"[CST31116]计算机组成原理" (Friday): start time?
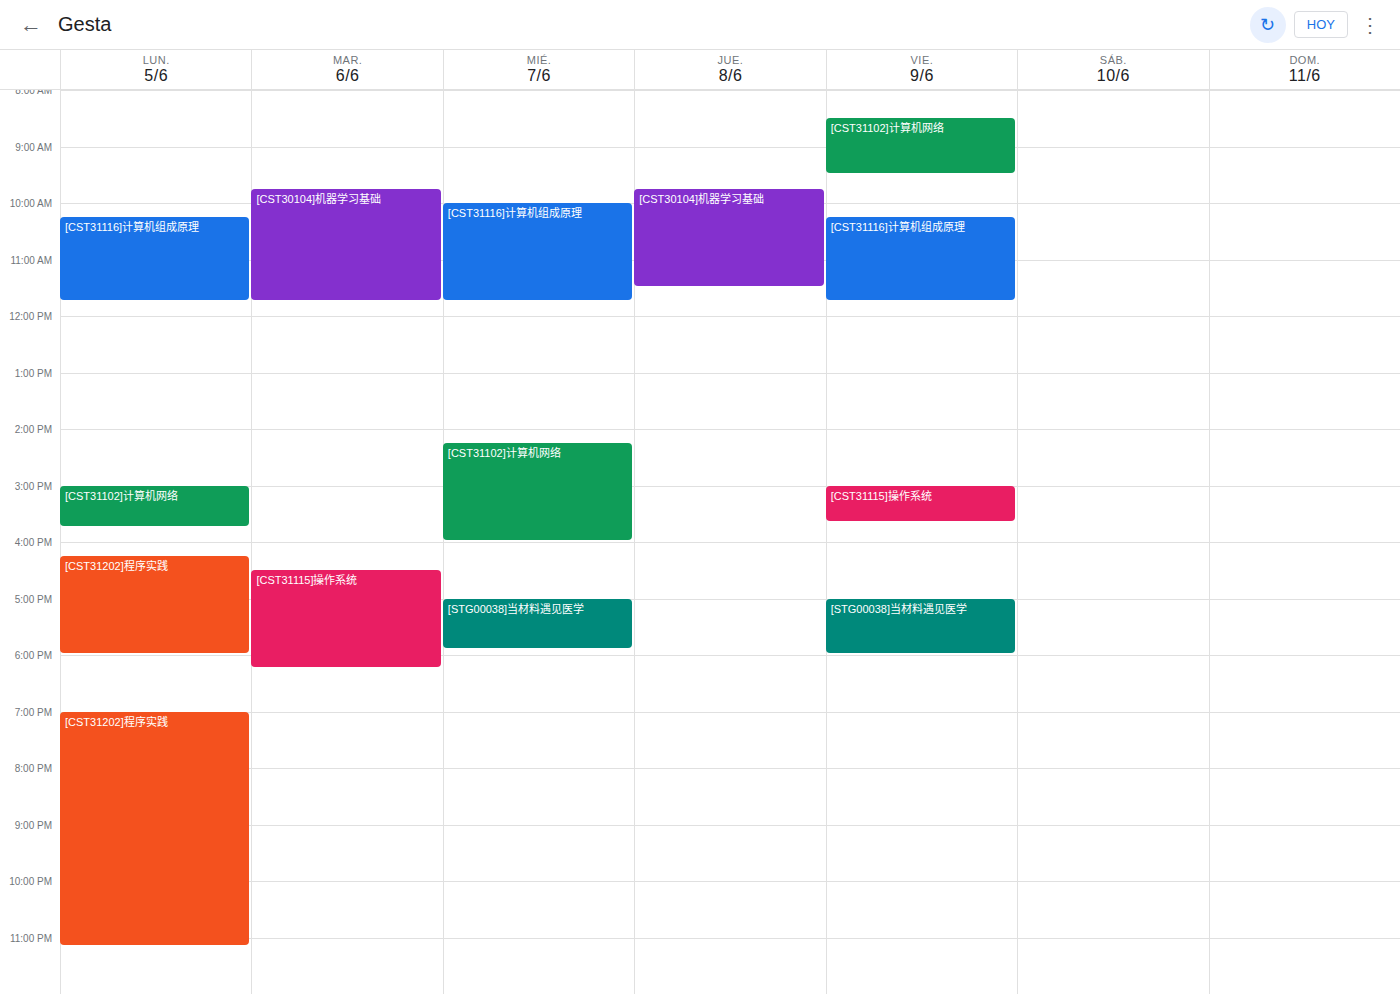
10:15